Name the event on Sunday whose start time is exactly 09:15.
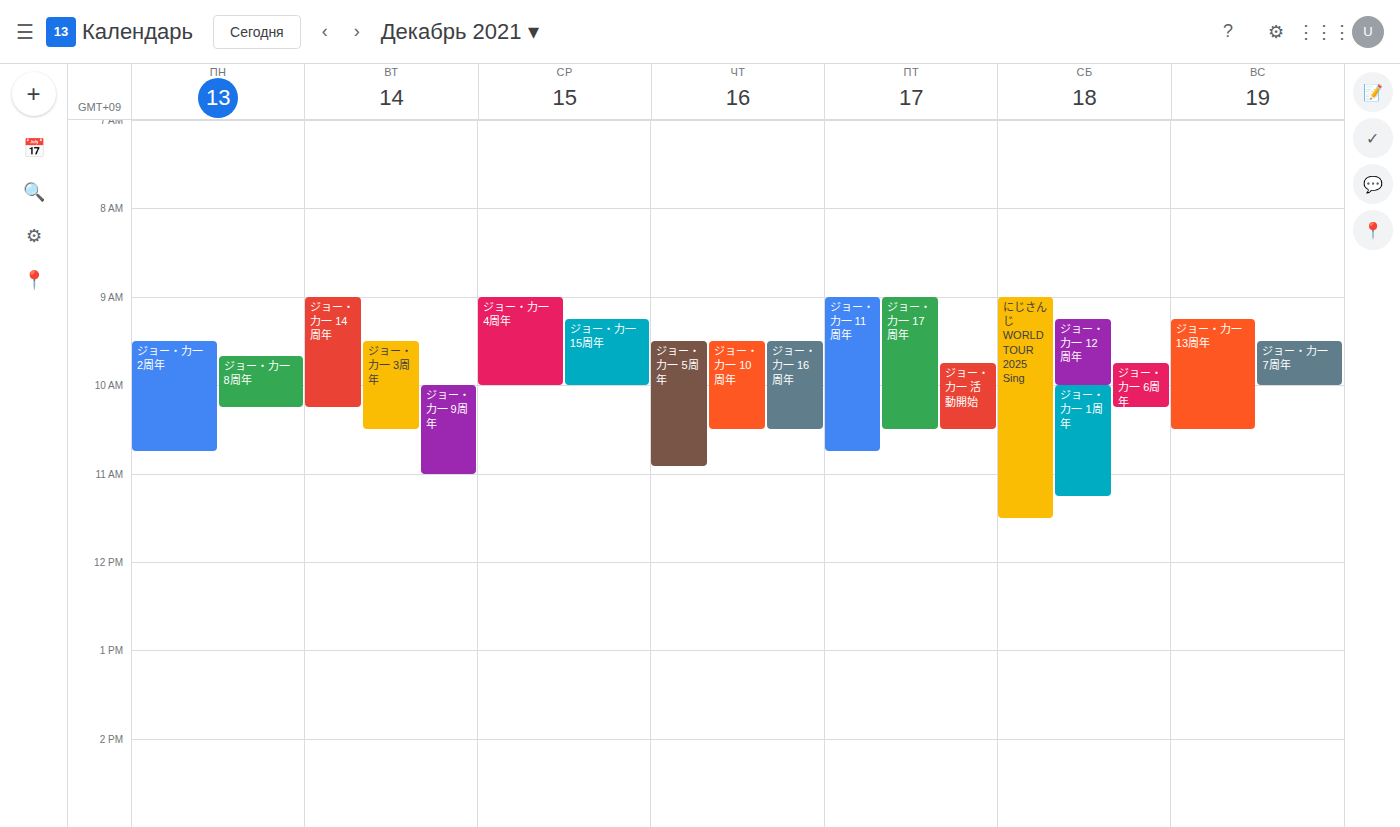
"ジョー・力一 13周年"